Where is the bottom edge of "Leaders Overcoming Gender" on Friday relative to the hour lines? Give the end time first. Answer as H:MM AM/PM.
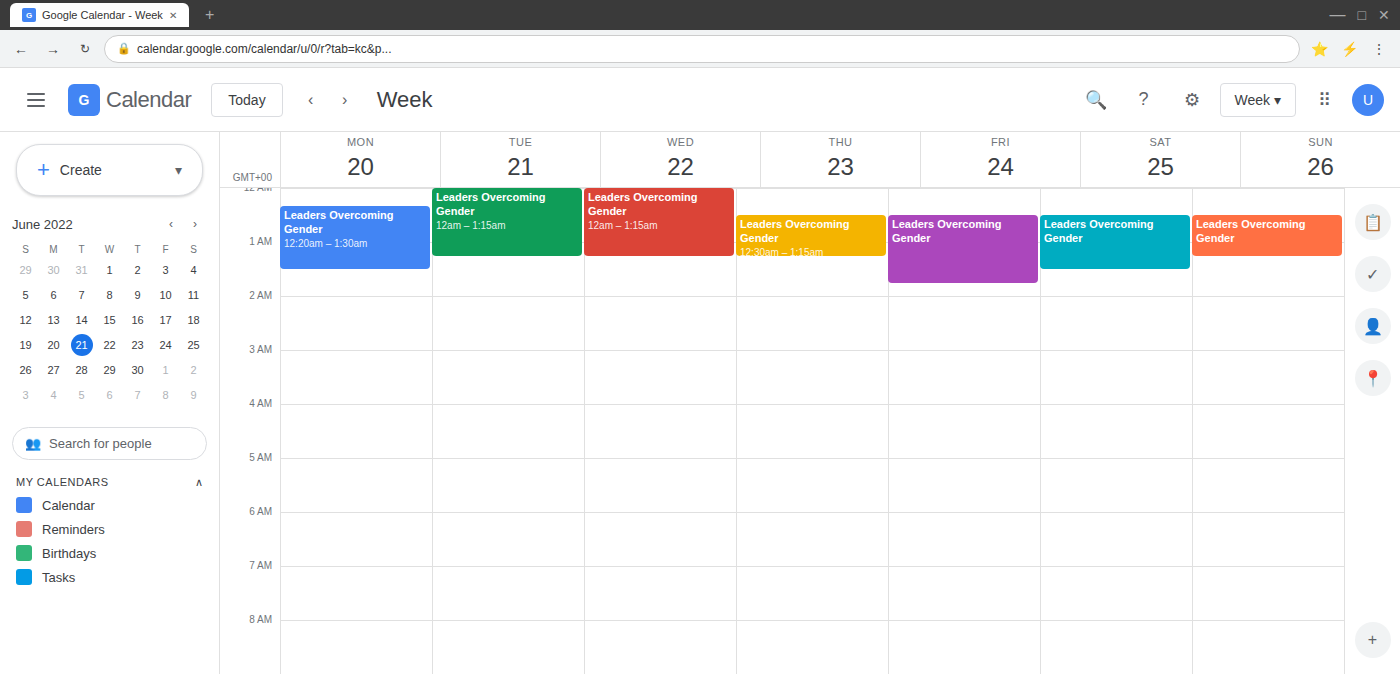
1:45 AM -- neither: three quarters of the way from the 1 AM line to the 2 AM line.